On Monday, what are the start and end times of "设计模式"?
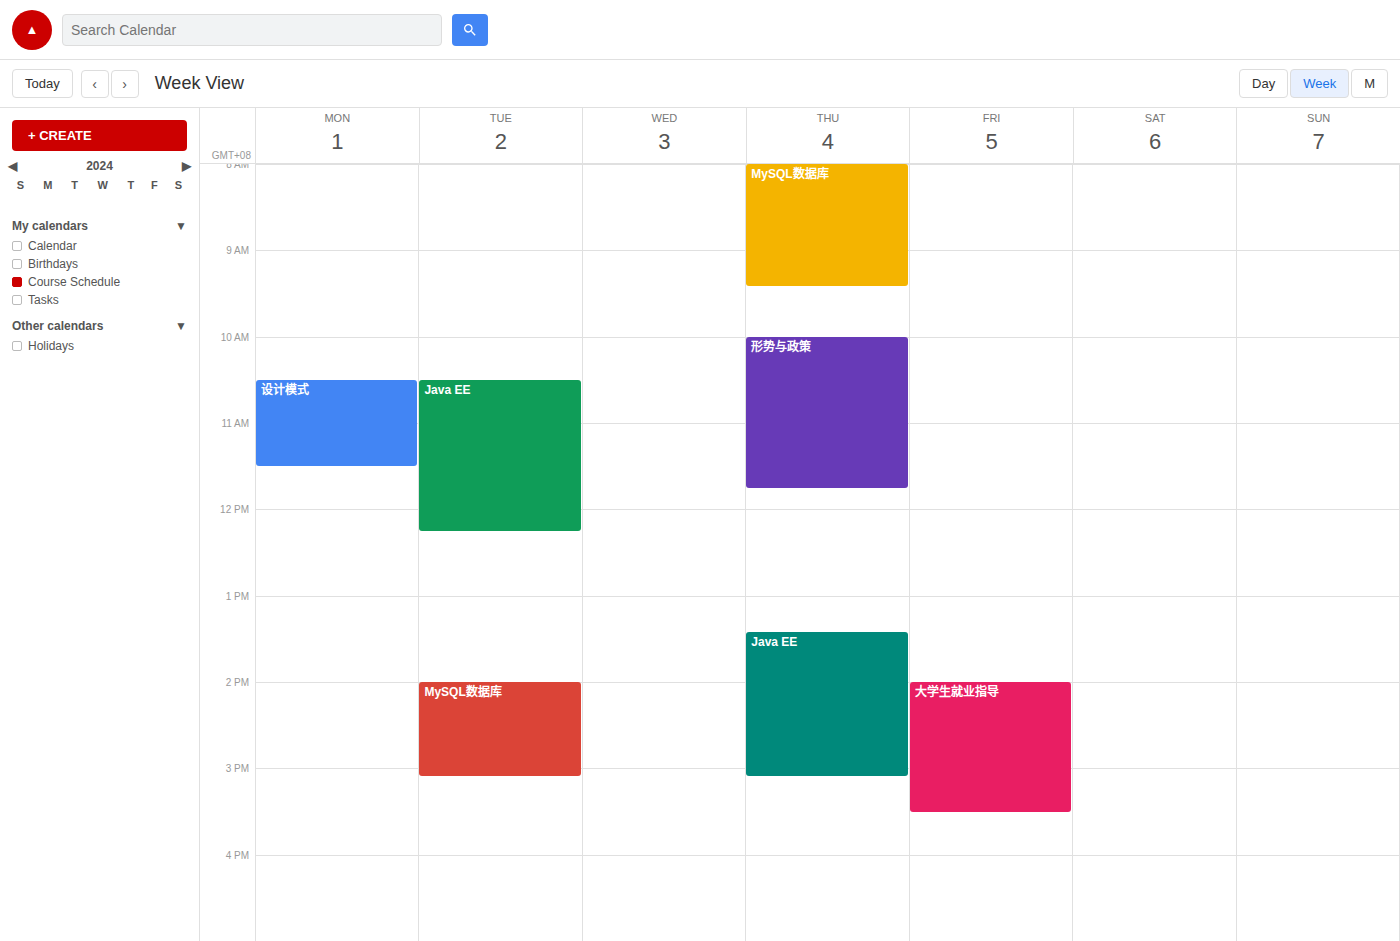
10:30 AM to 11:30 AM